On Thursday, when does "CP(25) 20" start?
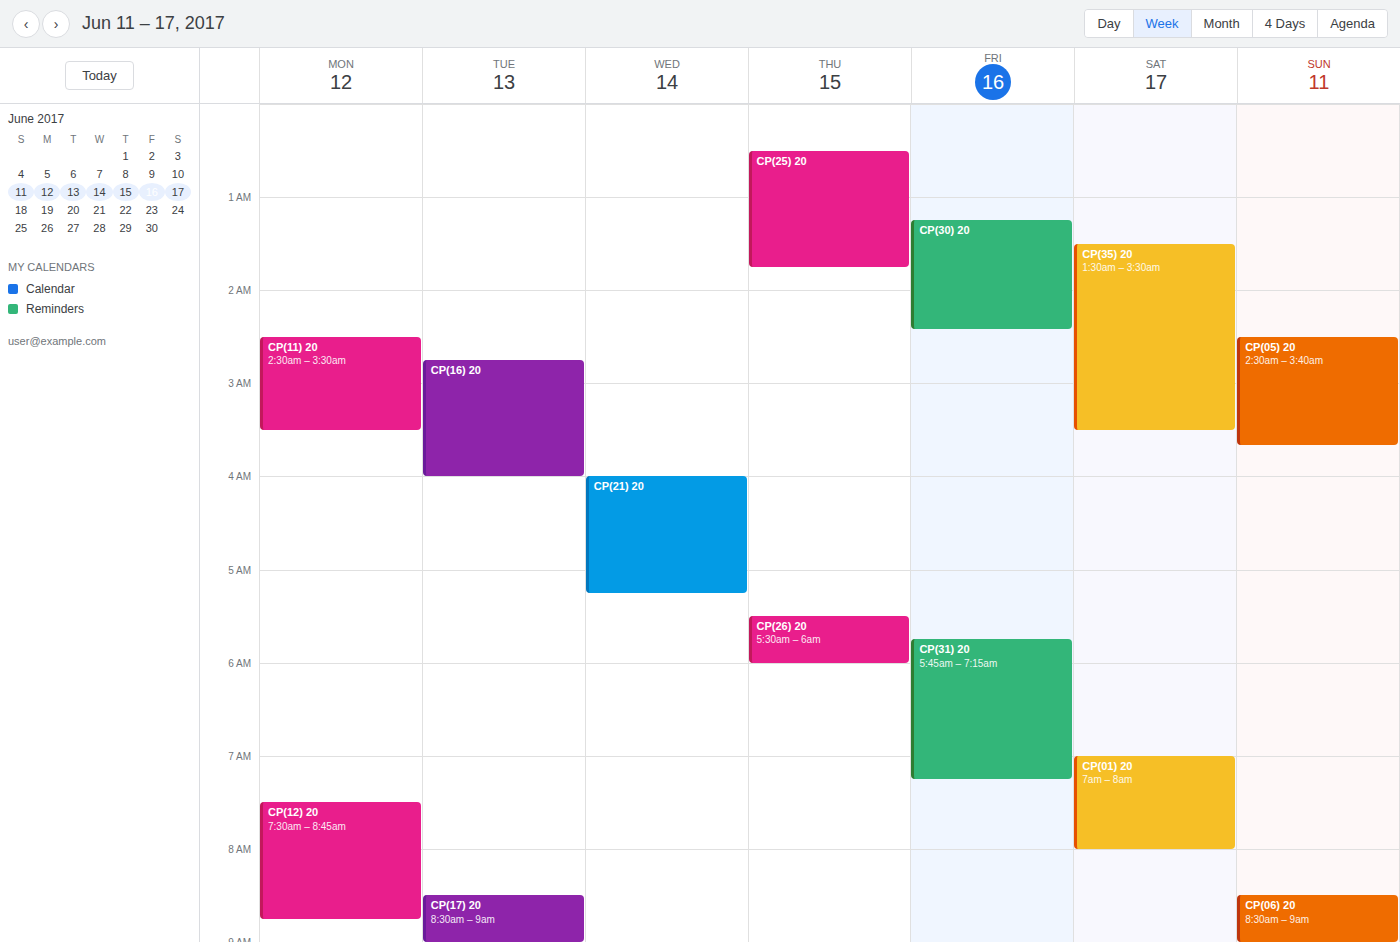
12:30 AM